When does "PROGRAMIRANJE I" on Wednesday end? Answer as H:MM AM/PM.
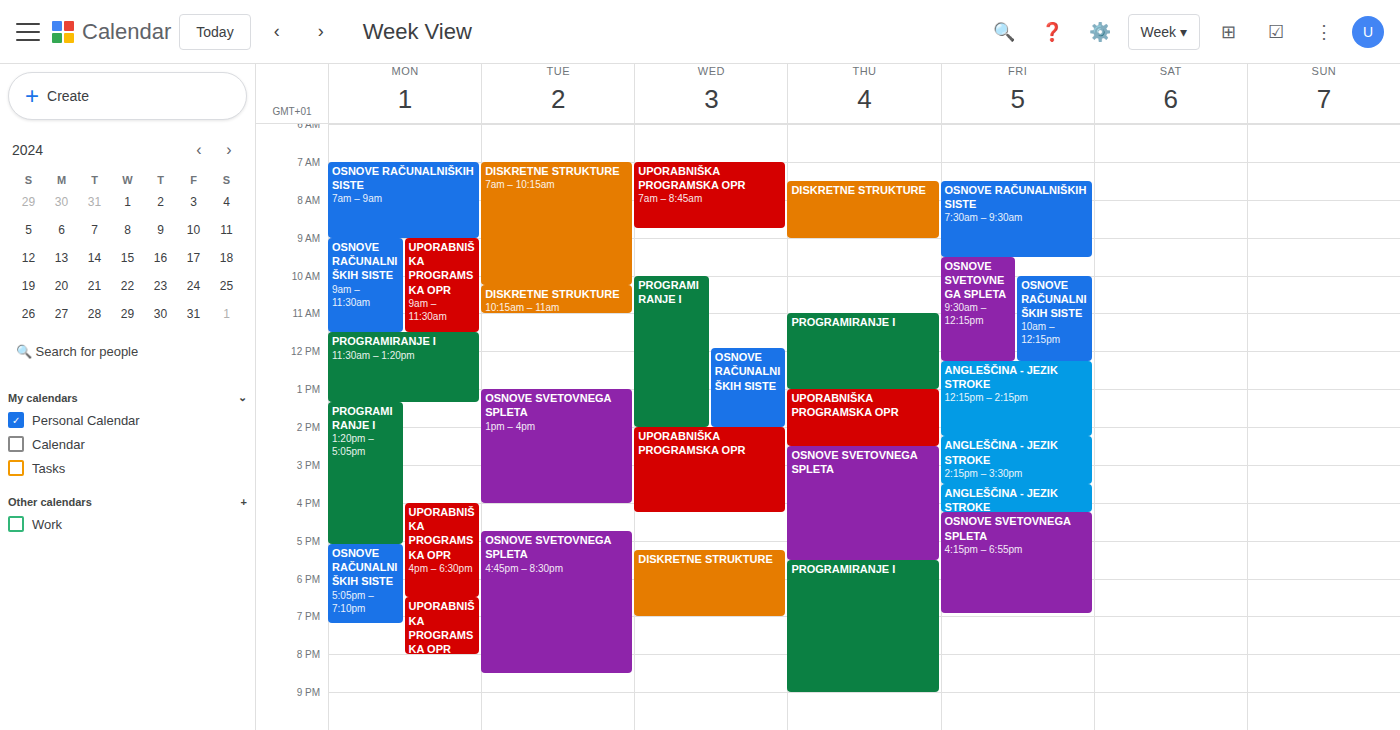
2:00 PM